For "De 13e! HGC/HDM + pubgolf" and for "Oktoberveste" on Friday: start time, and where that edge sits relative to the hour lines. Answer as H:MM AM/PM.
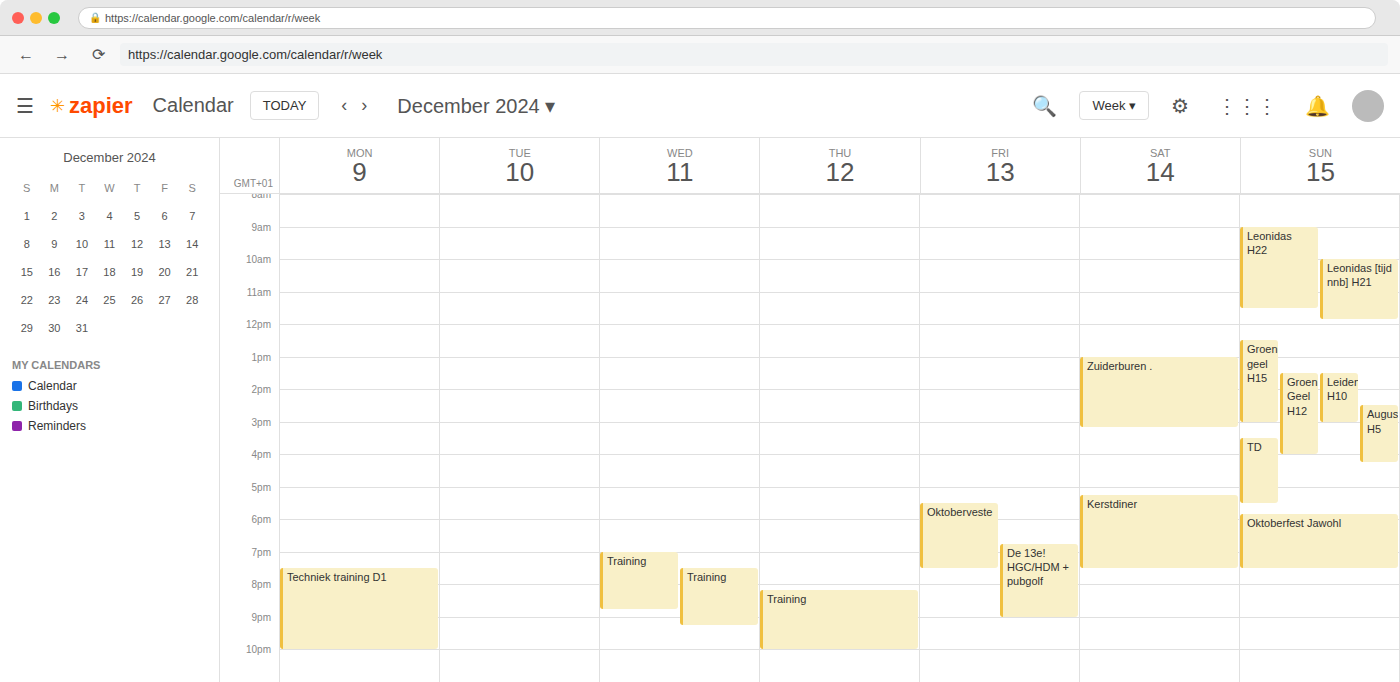
"De 13e! HGC/HDM + pubgolf": 6:45 PM, neither: three quarters of the way from the 6 PM line to the 7 PM line. "Oktoberveste": 5:30 PM, halfway between the 5 PM and 6 PM lines.